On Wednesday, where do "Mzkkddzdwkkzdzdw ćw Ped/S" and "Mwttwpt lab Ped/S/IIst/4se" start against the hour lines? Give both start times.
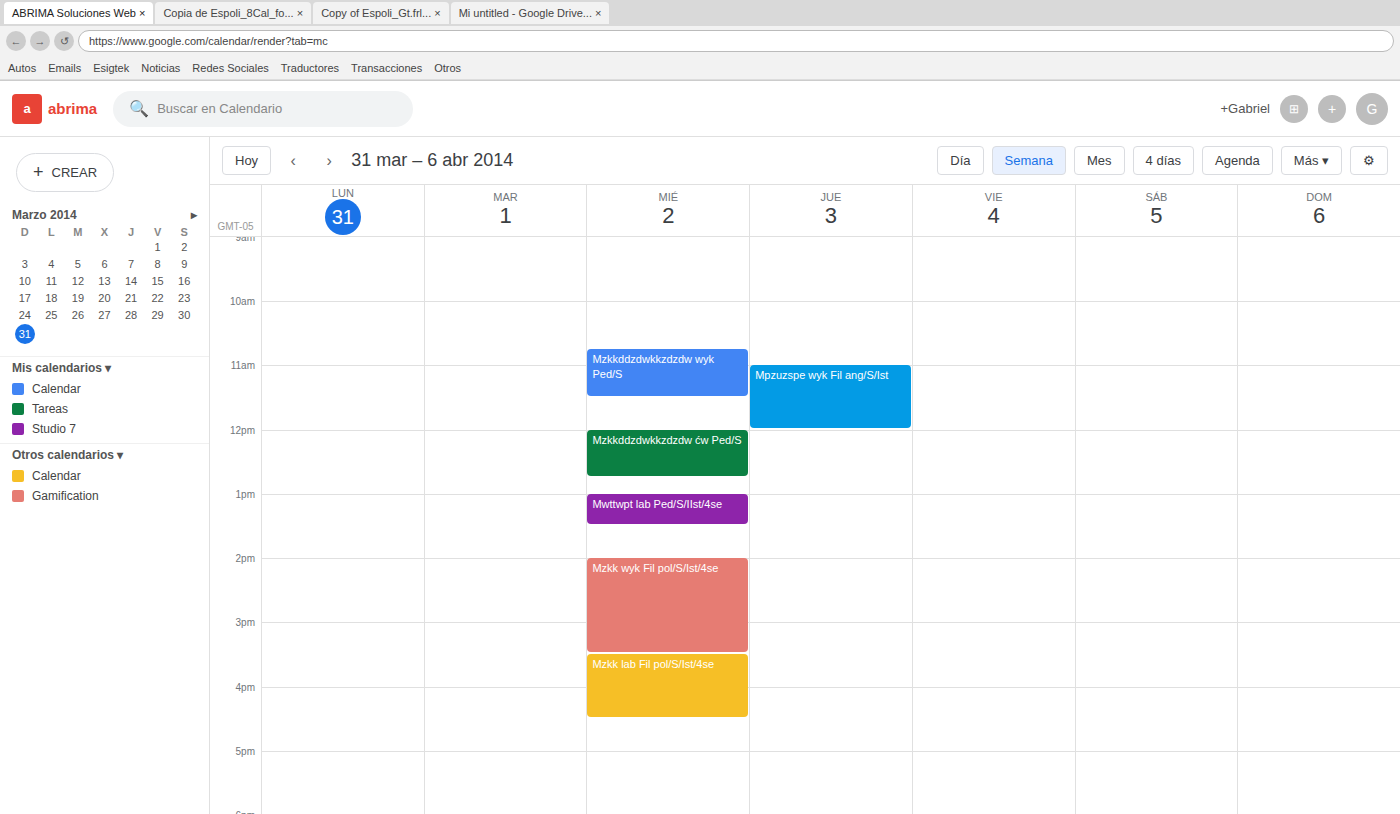
"Mzkkddzdwkkzdzdw ćw Ped/S": 12:00 PM, exactly on the 12 PM line. "Mwttwpt lab Ped/S/IIst/4se": 1:00 PM, exactly on the 1 PM line.